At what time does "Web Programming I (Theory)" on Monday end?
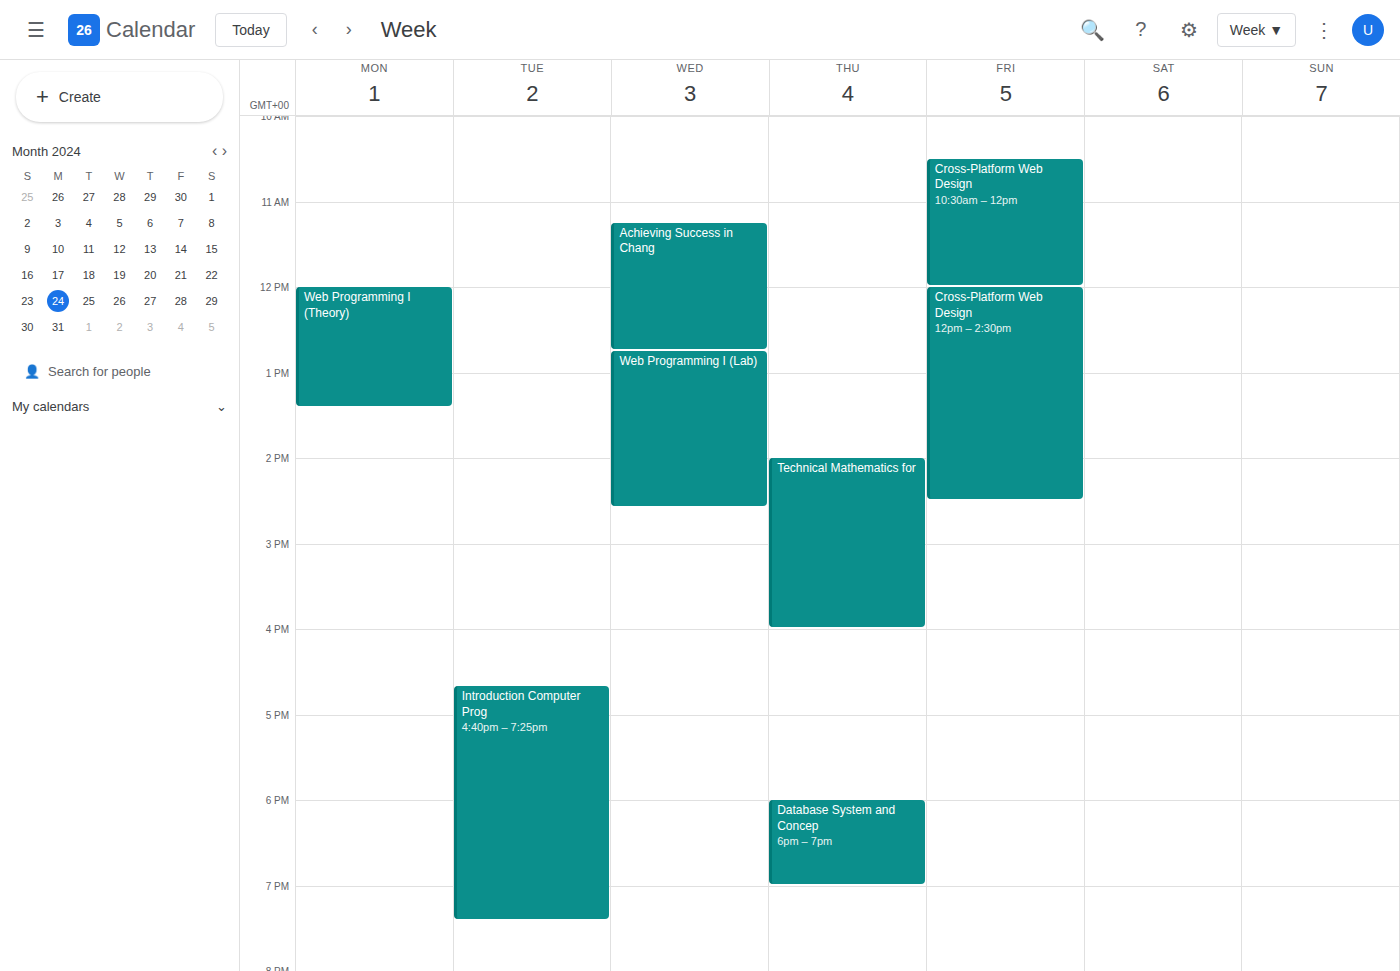
1:25 PM